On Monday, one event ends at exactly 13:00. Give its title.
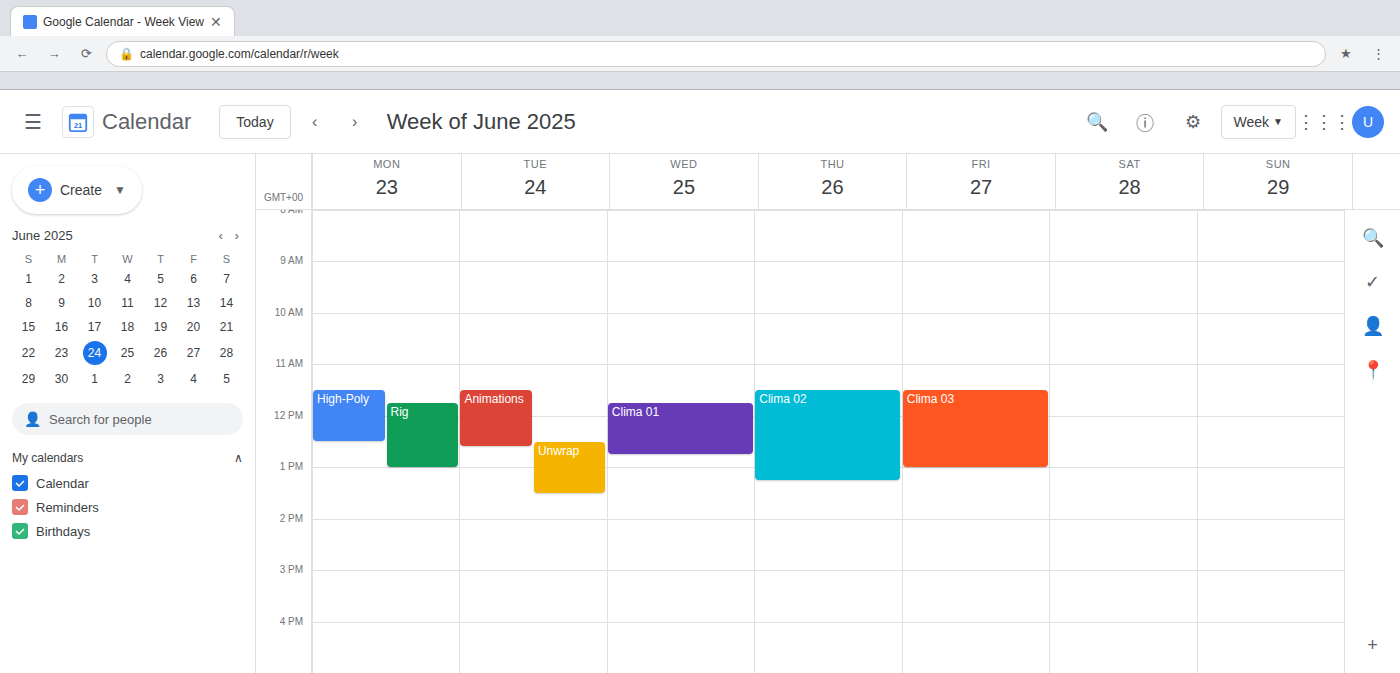
"Rig"